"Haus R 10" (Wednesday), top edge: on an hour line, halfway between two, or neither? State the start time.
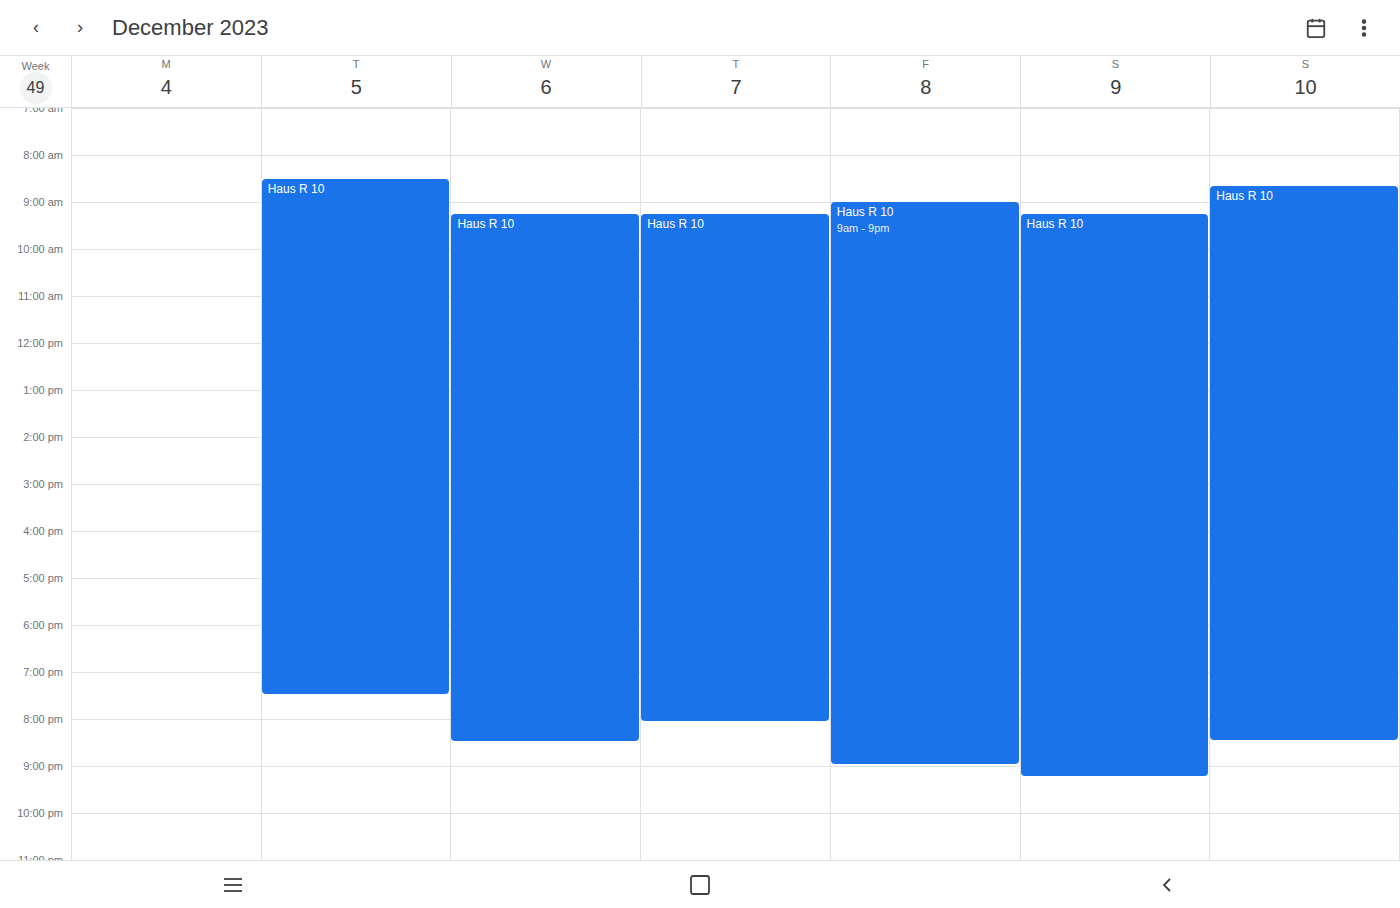
9:15 AM -- neither: a quarter of the way from the 9 AM line to the 10 AM line.